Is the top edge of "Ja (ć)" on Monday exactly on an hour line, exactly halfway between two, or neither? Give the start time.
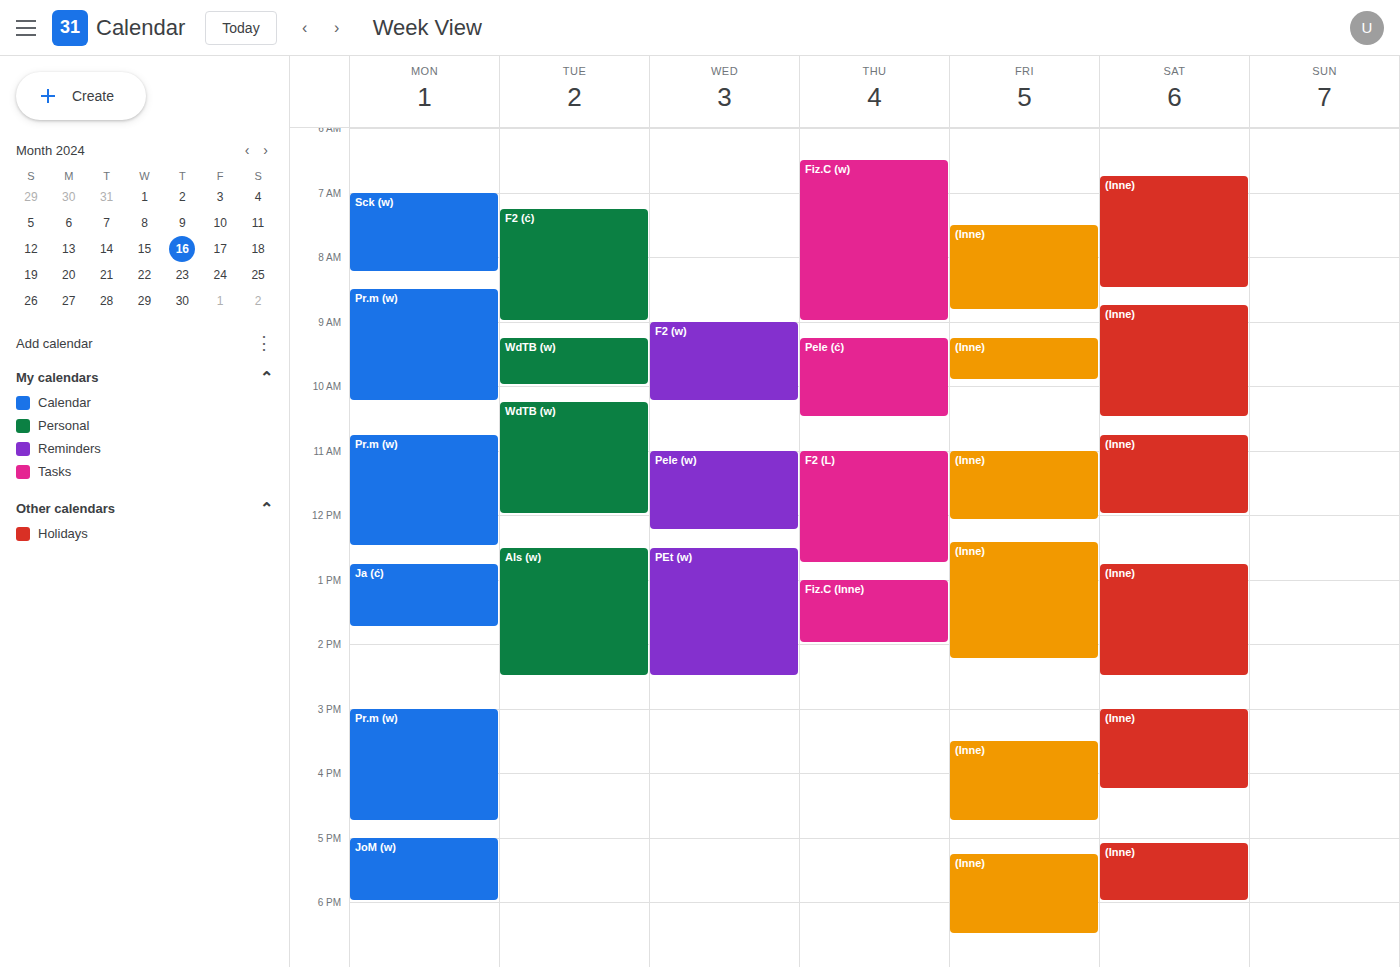
12:45 PM -- neither: three quarters of the way from the 12 PM line to the 1 PM line.